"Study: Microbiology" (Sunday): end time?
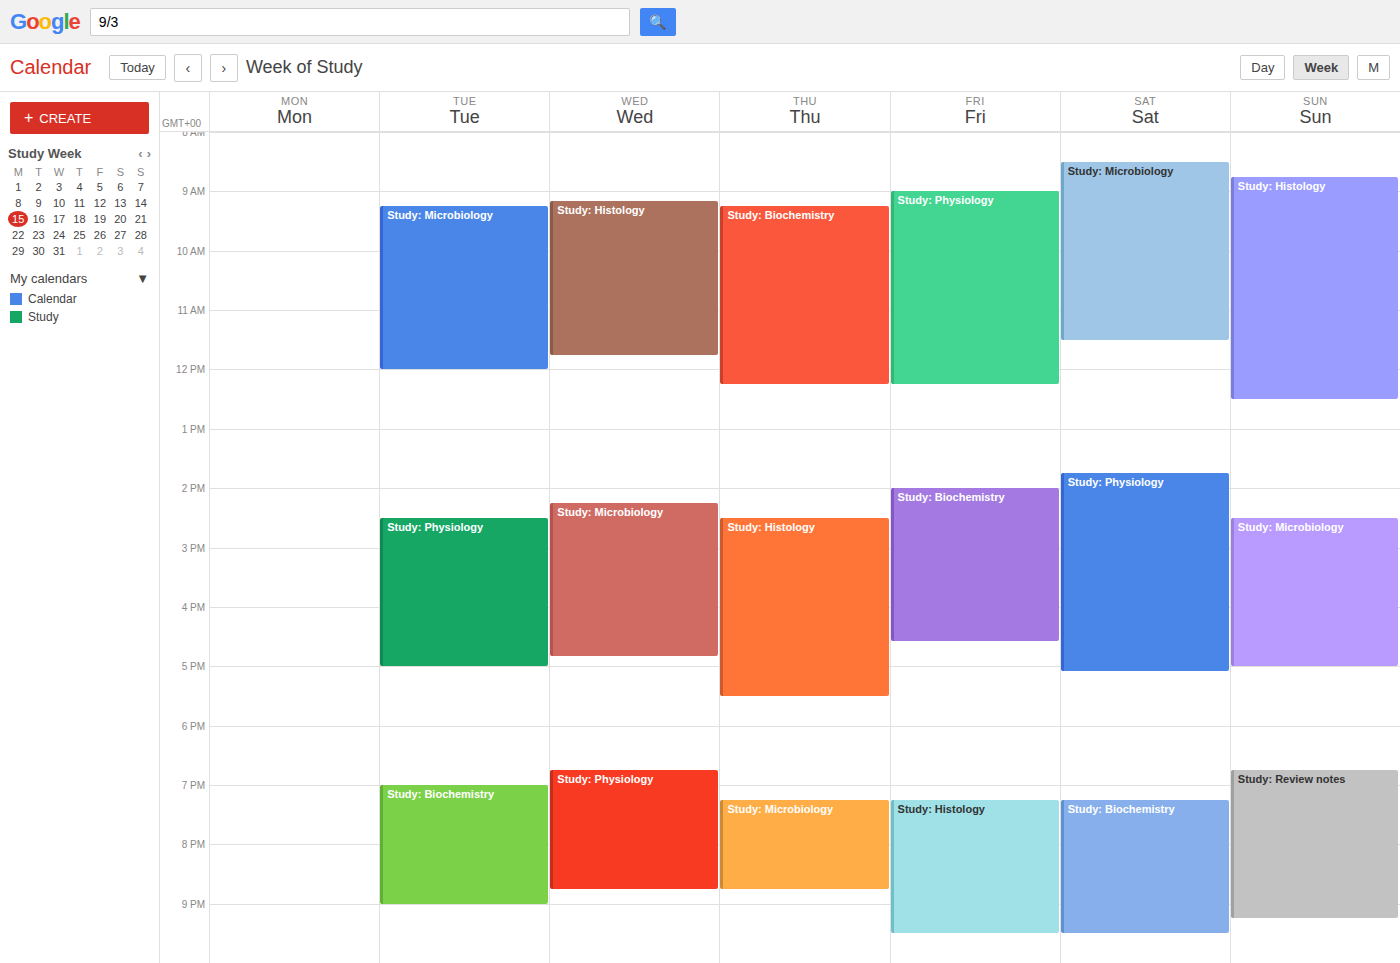
5:00 PM